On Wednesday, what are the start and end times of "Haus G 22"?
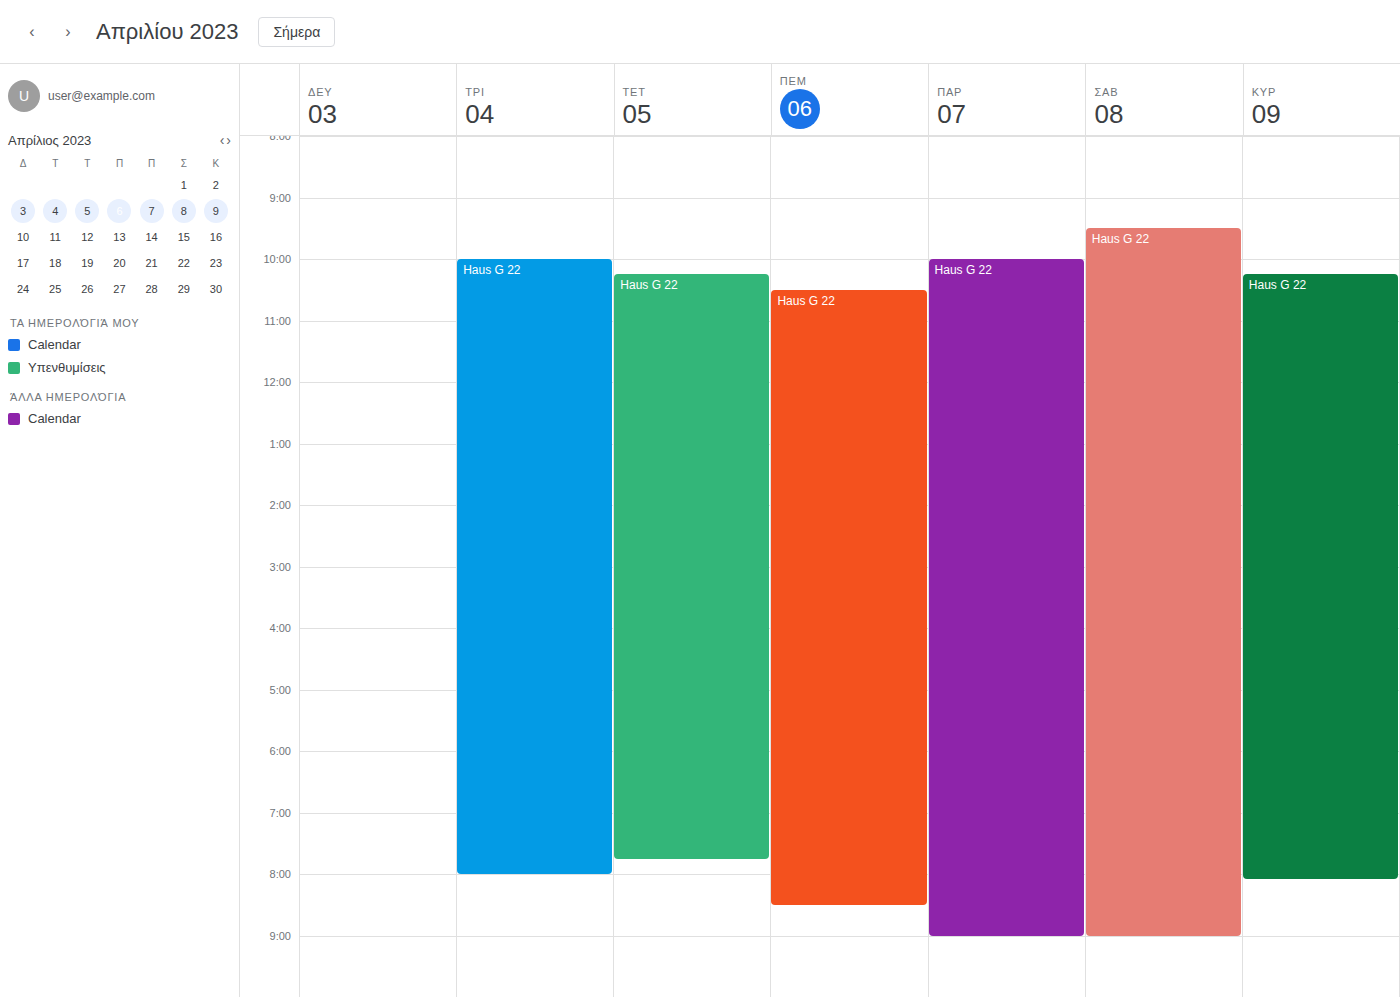
10:15 AM to 7:45 PM